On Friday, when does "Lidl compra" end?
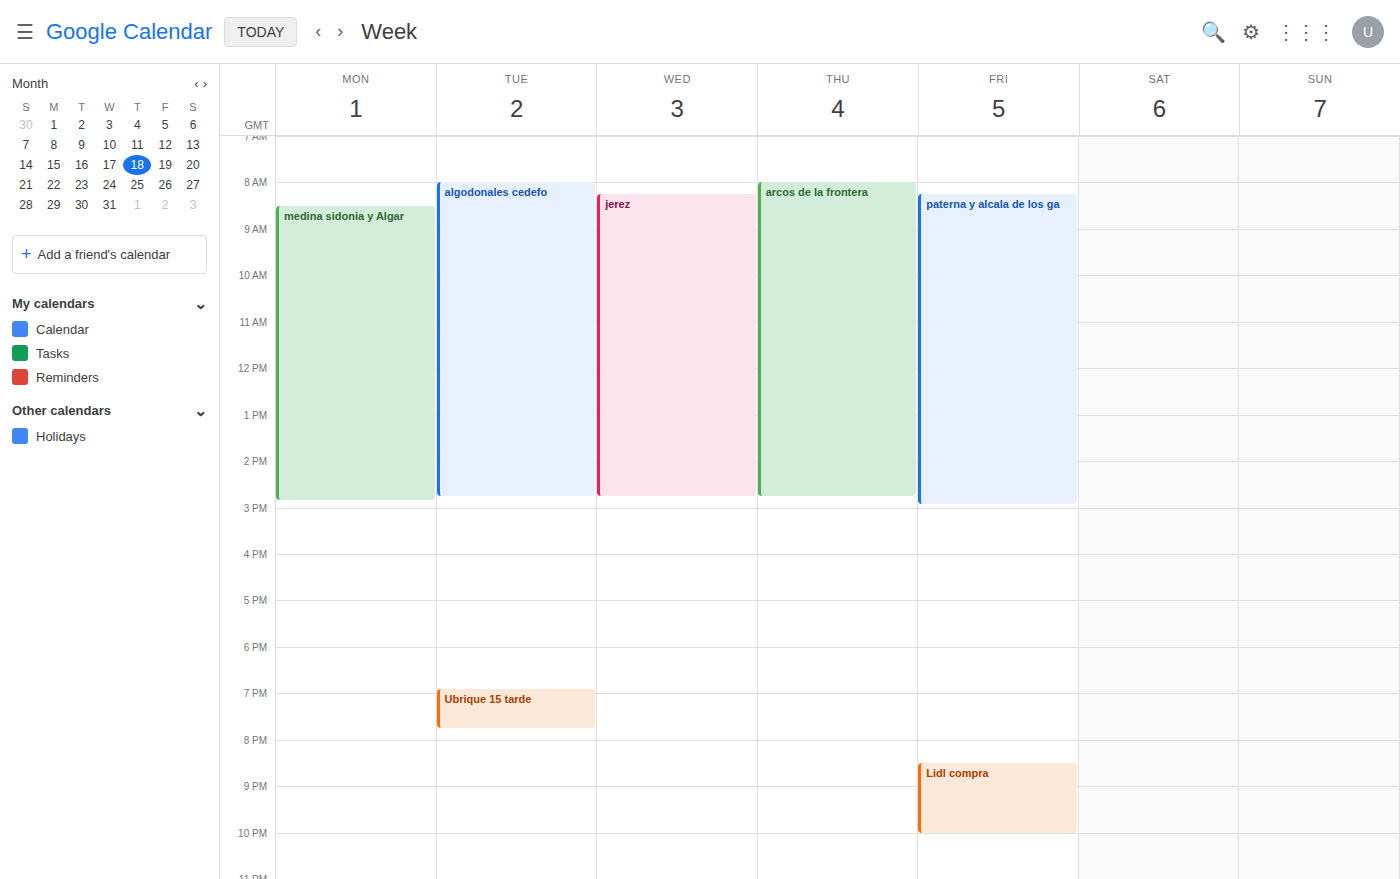
10:00 PM